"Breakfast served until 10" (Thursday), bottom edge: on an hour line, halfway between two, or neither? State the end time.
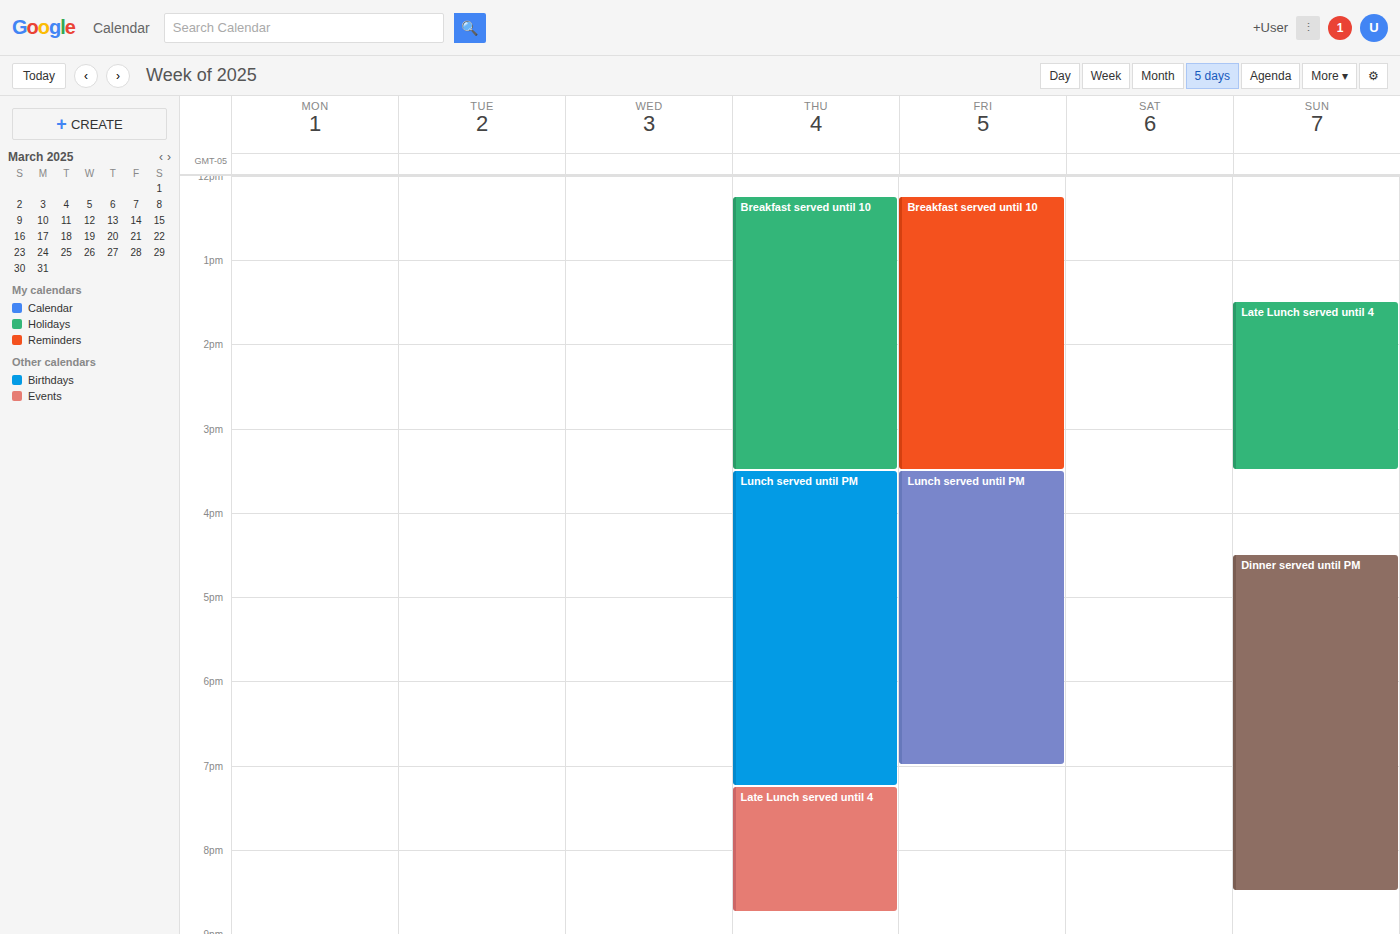
15:30 -- halfway between the 15:00 and 16:00 lines.